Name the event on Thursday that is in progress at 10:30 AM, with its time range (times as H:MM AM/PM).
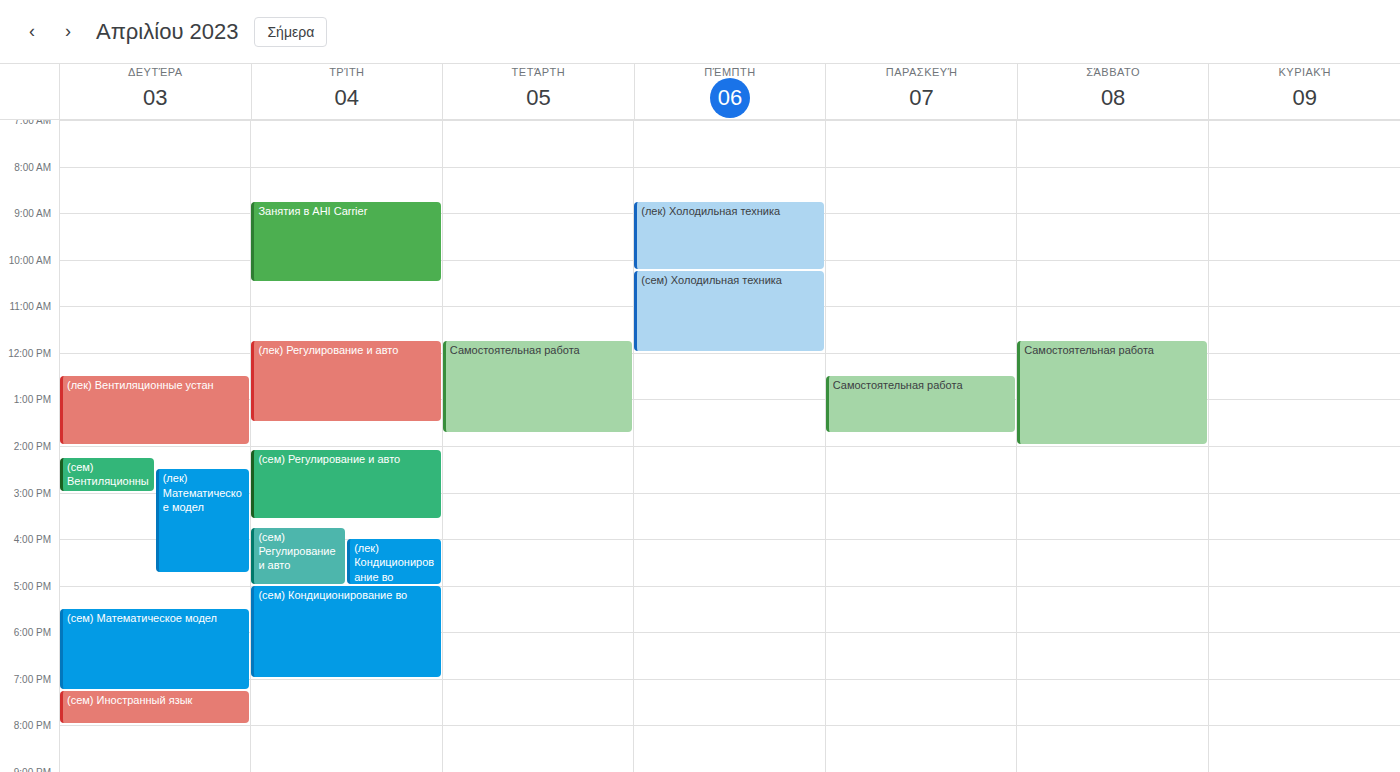
"(сем) Холодильная техника", 10:15 AM to 12:00 PM